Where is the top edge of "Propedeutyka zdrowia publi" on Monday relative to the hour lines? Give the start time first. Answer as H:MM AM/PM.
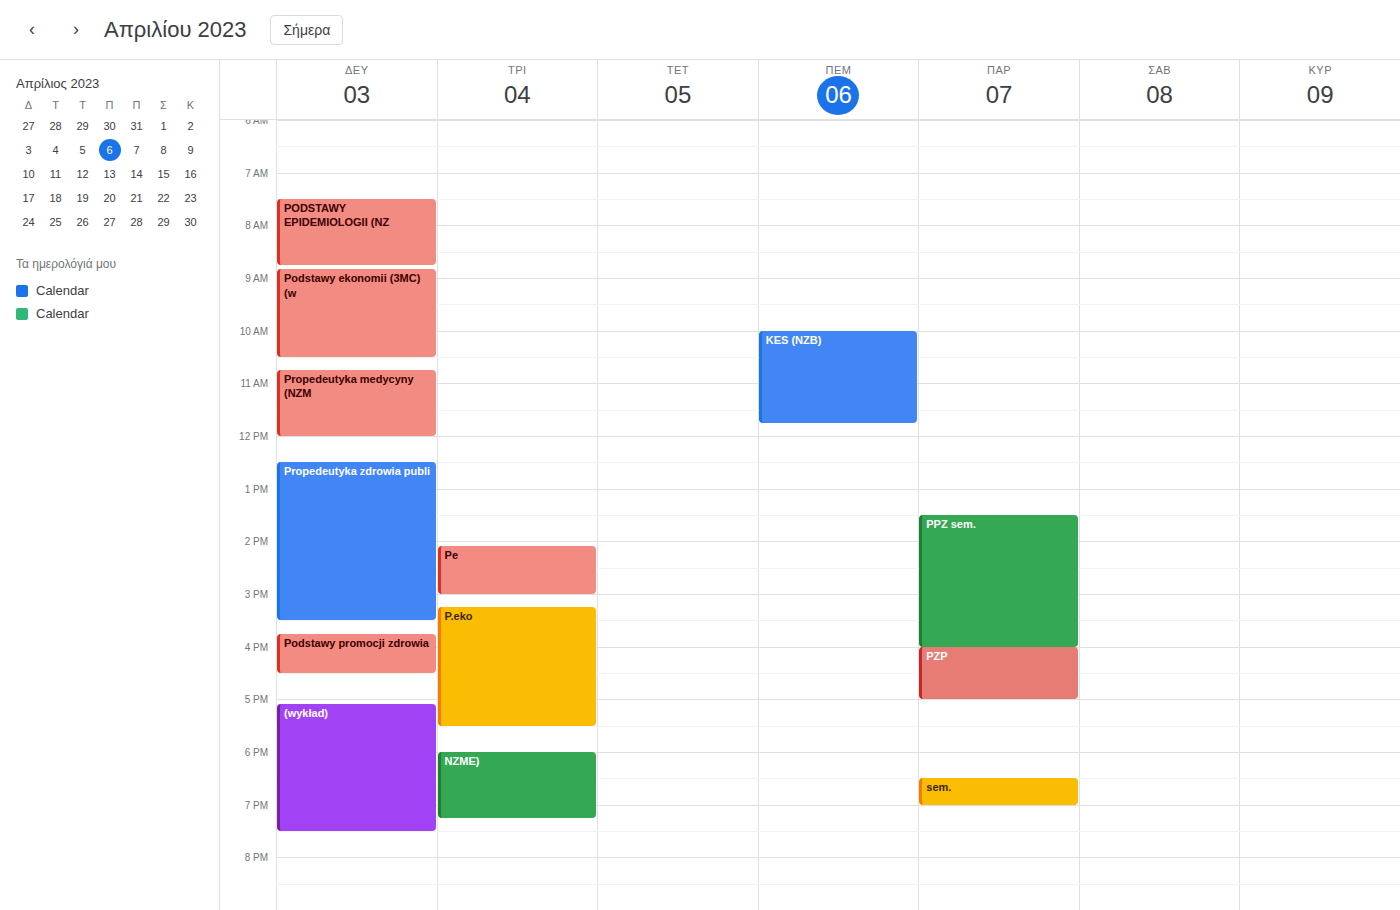
12:30 PM -- halfway between the 12 PM and 1 PM lines.